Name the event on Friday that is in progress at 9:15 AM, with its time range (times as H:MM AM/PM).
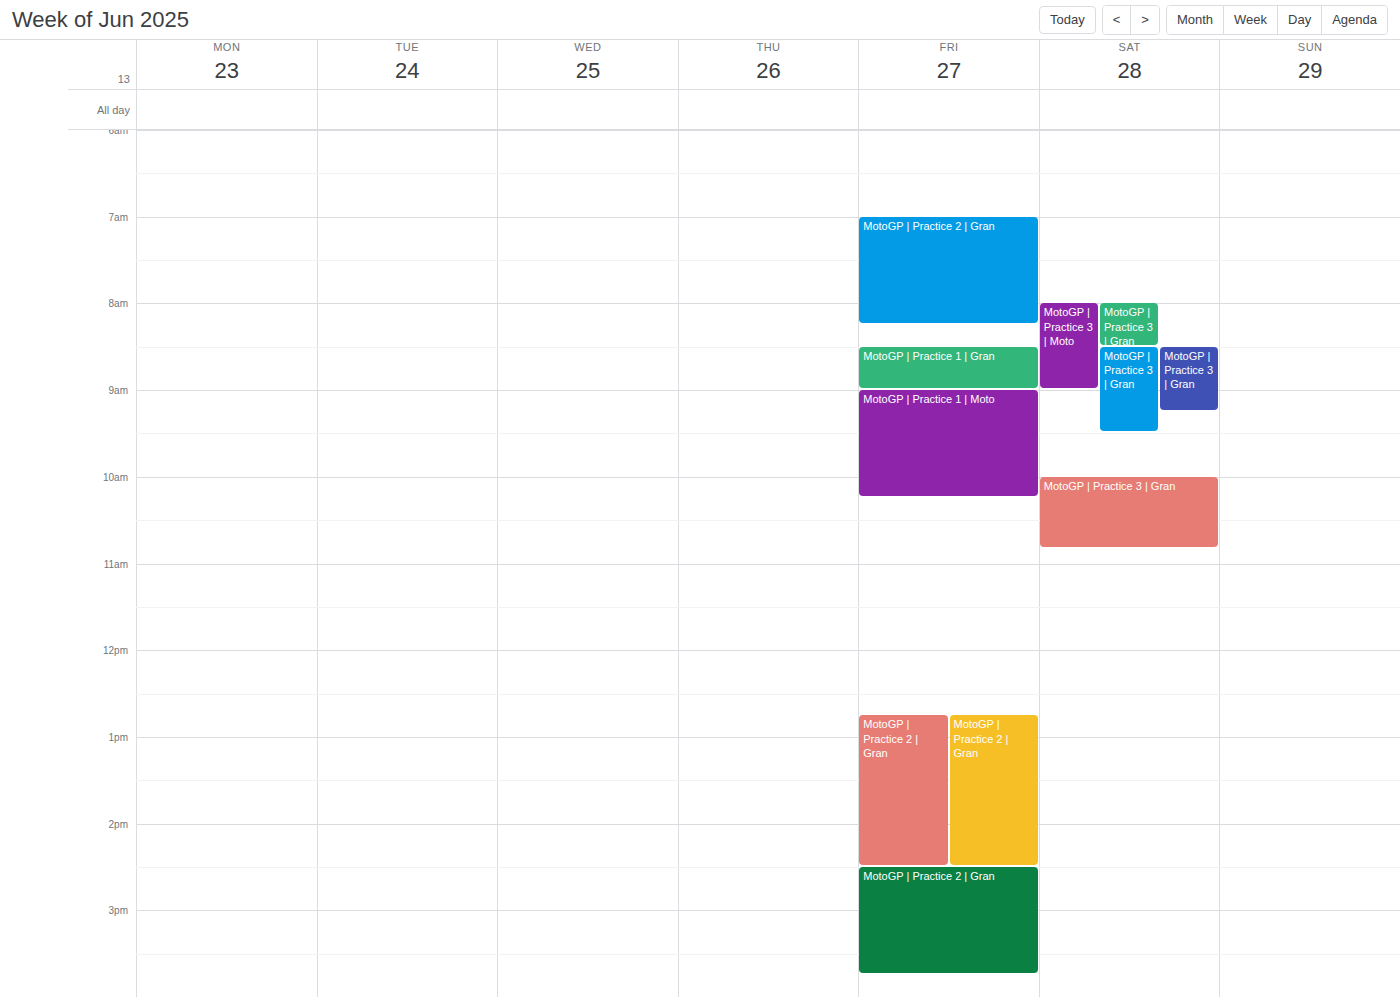
"MotoGP | Practice 1 | Moto", 9:00 AM to 10:15 AM